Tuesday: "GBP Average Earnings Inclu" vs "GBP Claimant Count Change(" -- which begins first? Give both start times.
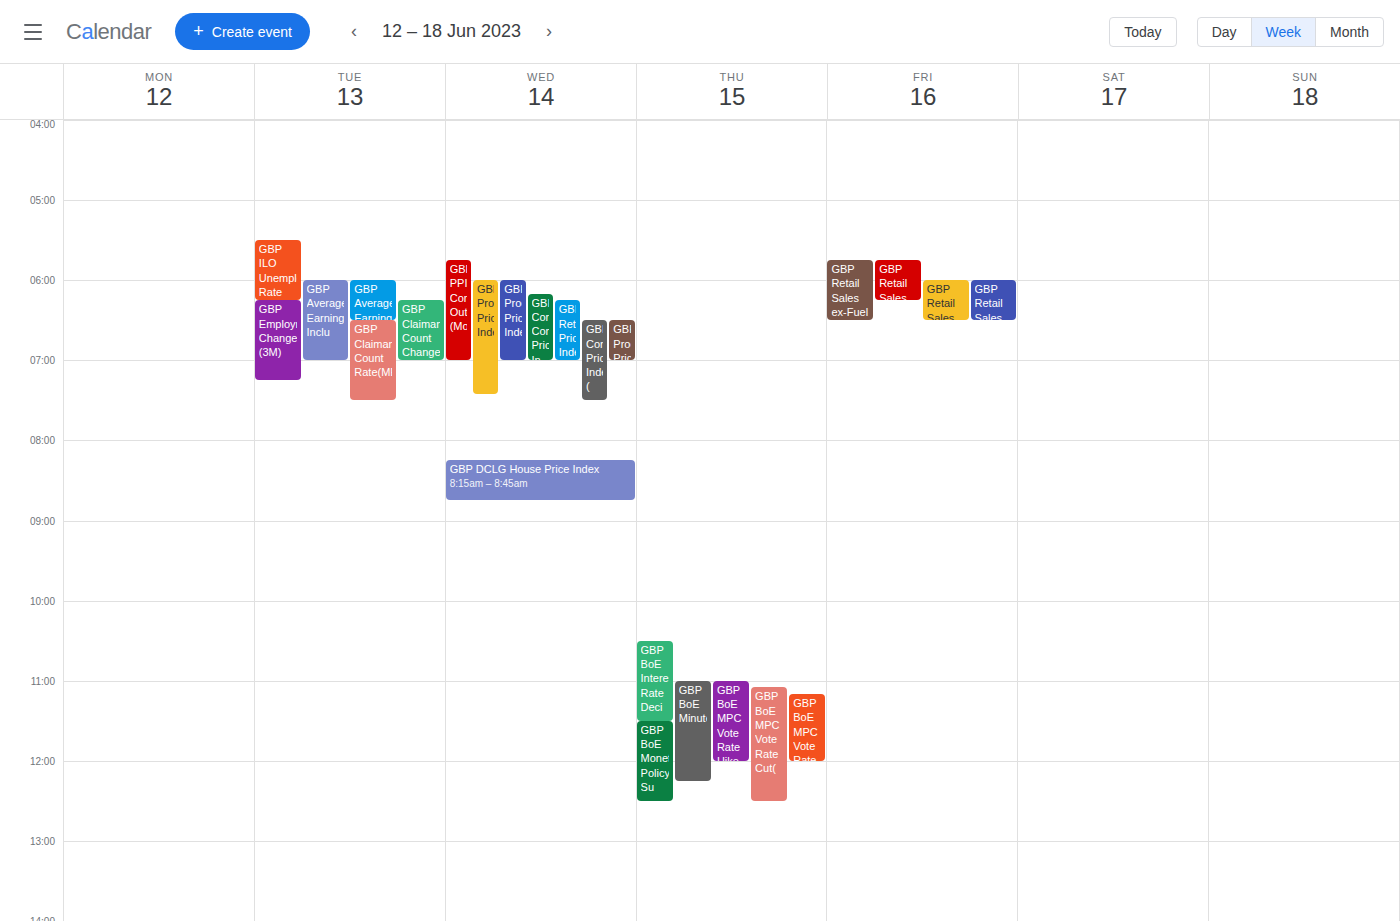
"GBP Average Earnings Inclu" 6:00 AM; "GBP Claimant Count Change(" 6:15 AM.